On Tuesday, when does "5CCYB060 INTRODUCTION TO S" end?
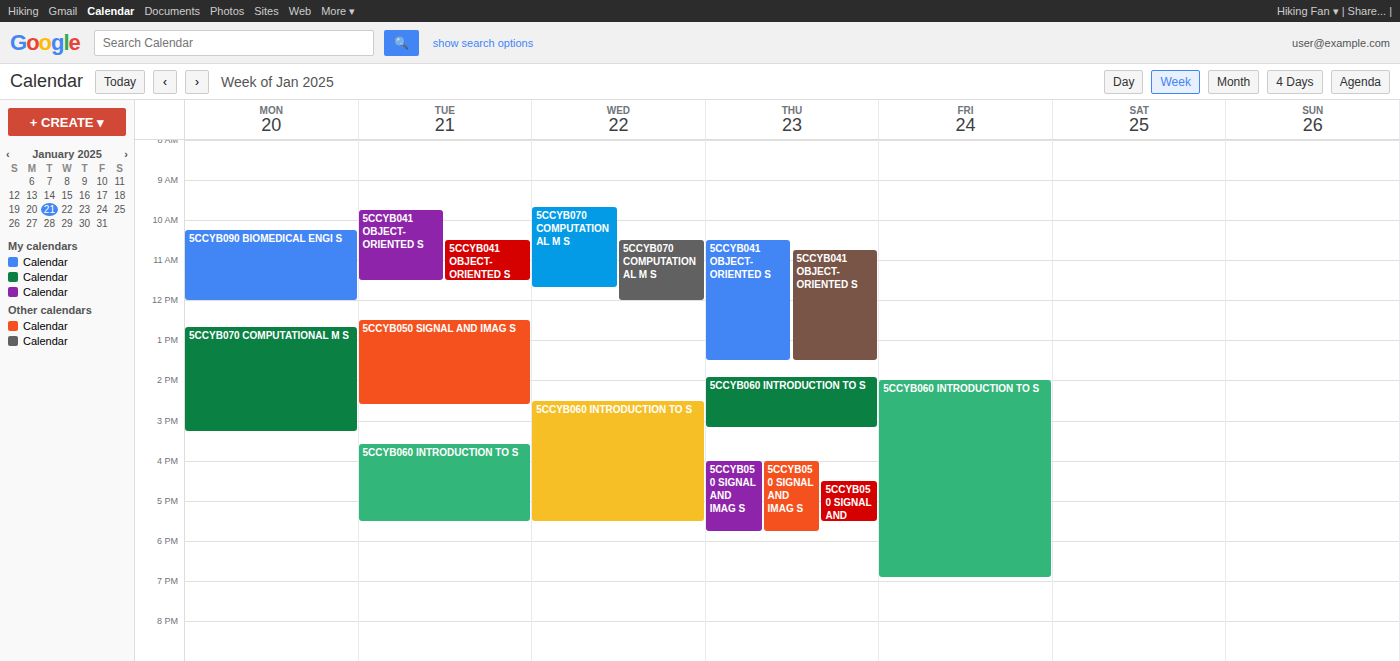
17:30